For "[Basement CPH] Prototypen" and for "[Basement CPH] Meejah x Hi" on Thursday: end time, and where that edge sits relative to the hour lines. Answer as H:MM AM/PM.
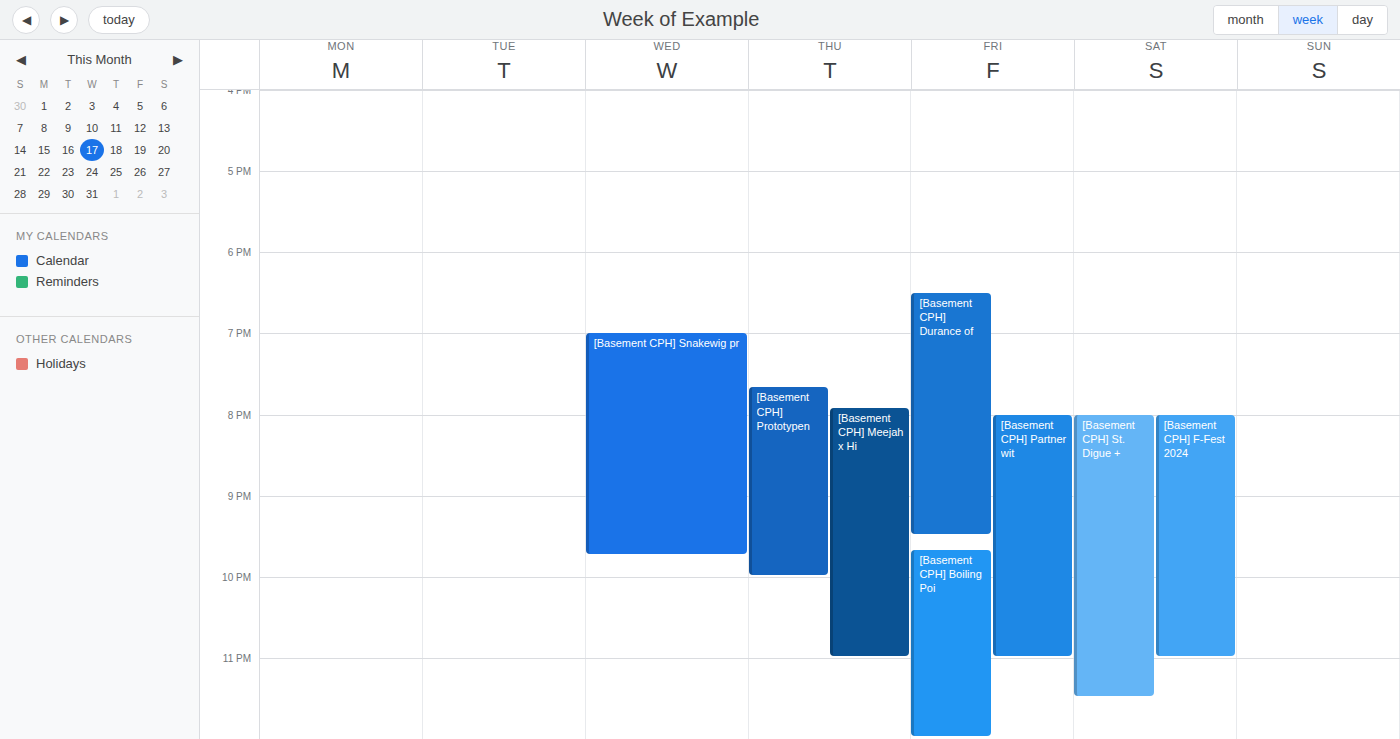
"[Basement CPH] Prototypen": 10:00 PM, exactly on the 10 PM line. "[Basement CPH] Meejah x Hi": 11:00 PM, exactly on the 11 PM line.